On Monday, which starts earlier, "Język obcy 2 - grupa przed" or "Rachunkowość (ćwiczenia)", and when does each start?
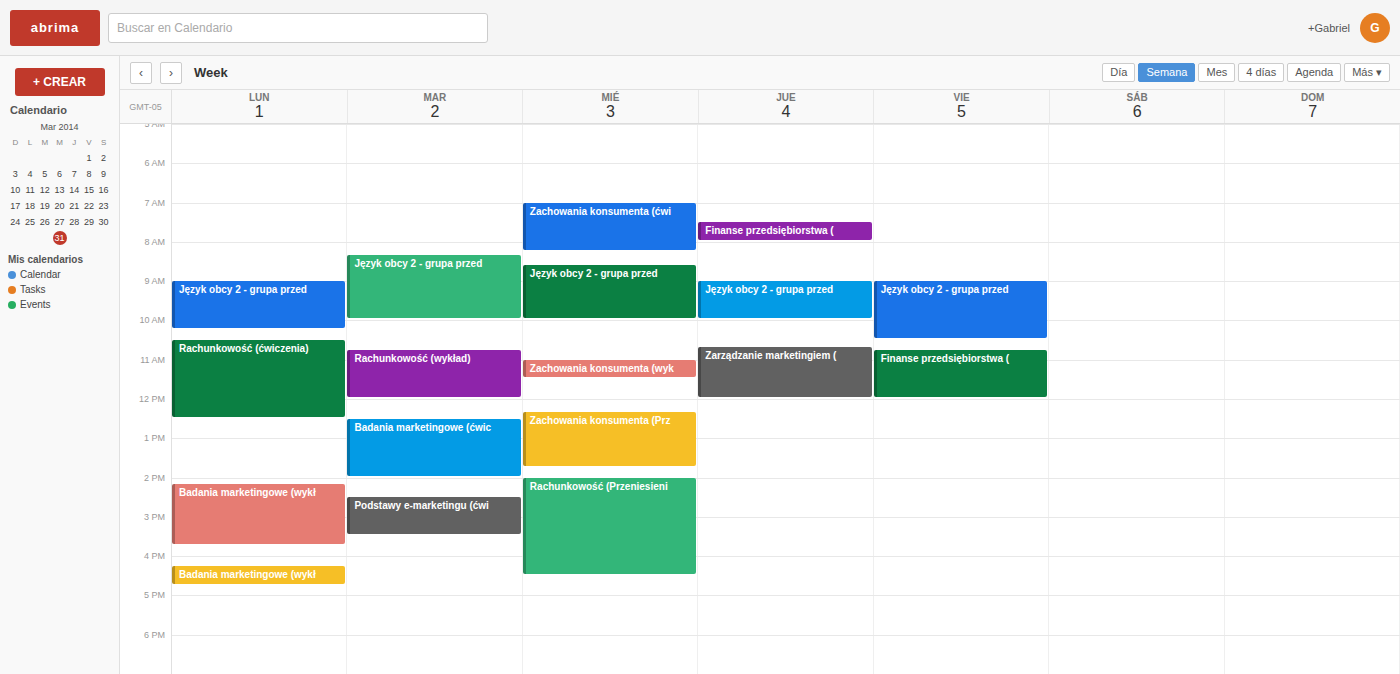
"Język obcy 2 - grupa przed" 9:00 AM; "Rachunkowość (ćwiczenia)" 10:30 AM.